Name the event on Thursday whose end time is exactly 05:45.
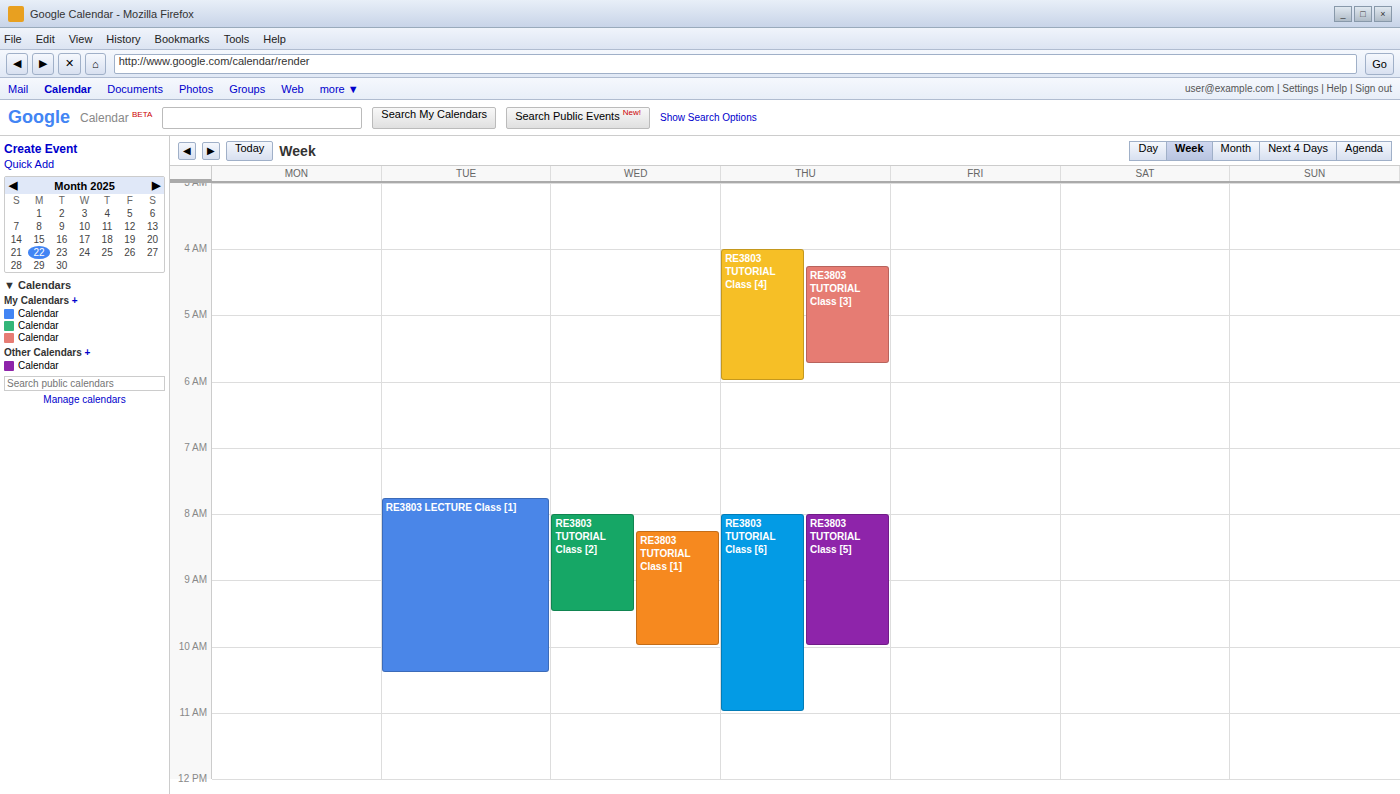
"RE3803 TUTORIAL Class [3]"